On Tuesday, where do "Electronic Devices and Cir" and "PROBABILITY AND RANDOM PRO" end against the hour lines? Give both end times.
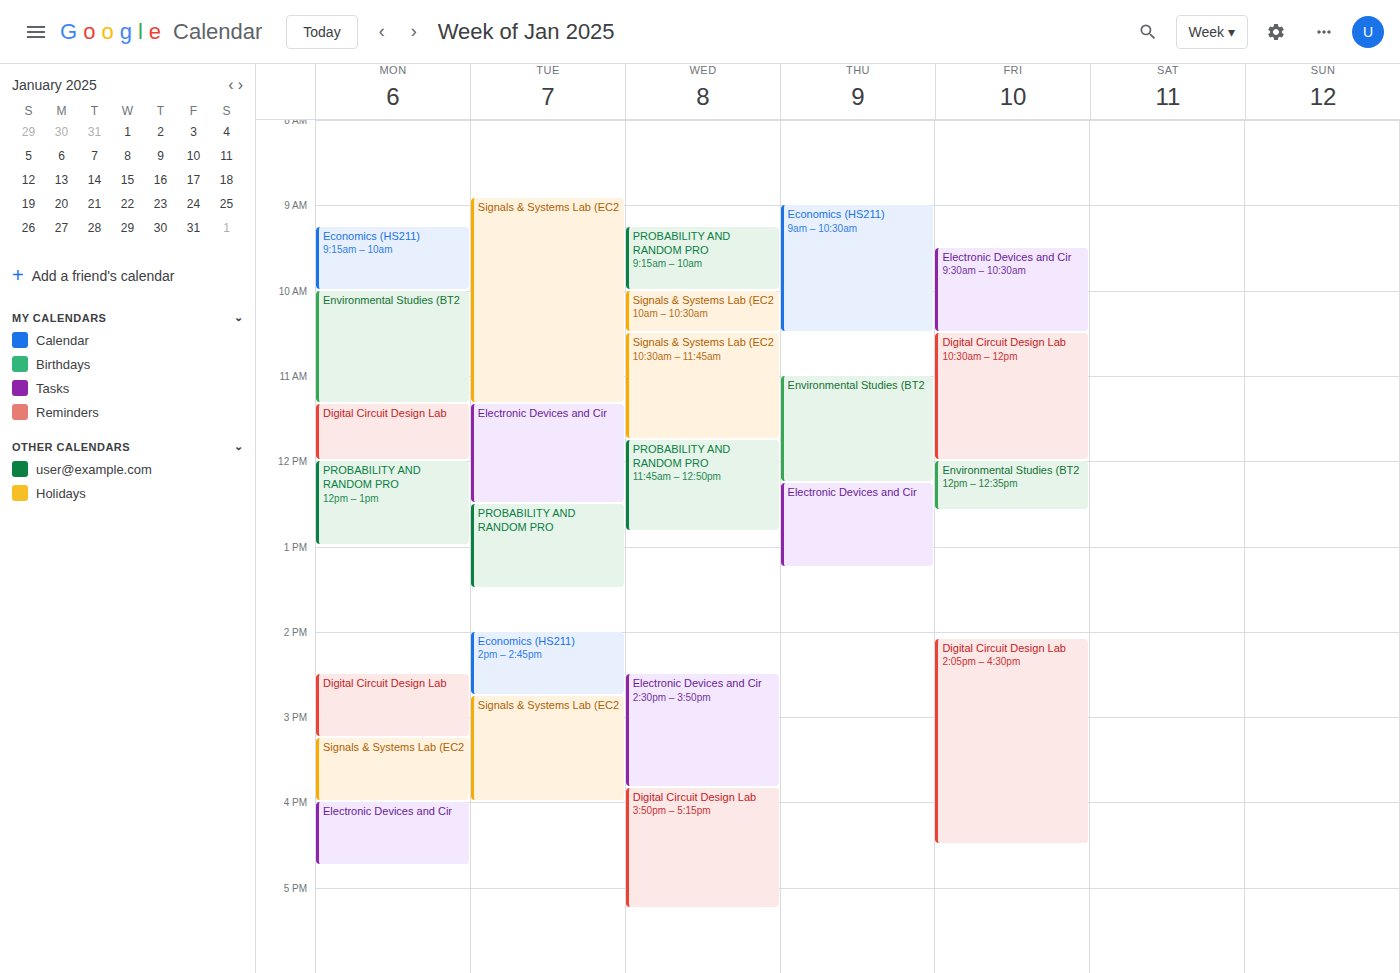
"Electronic Devices and Cir": 12:30 PM, halfway between the 12 PM and 1 PM lines. "PROBABILITY AND RANDOM PRO": 1:30 PM, halfway between the 1 PM and 2 PM lines.